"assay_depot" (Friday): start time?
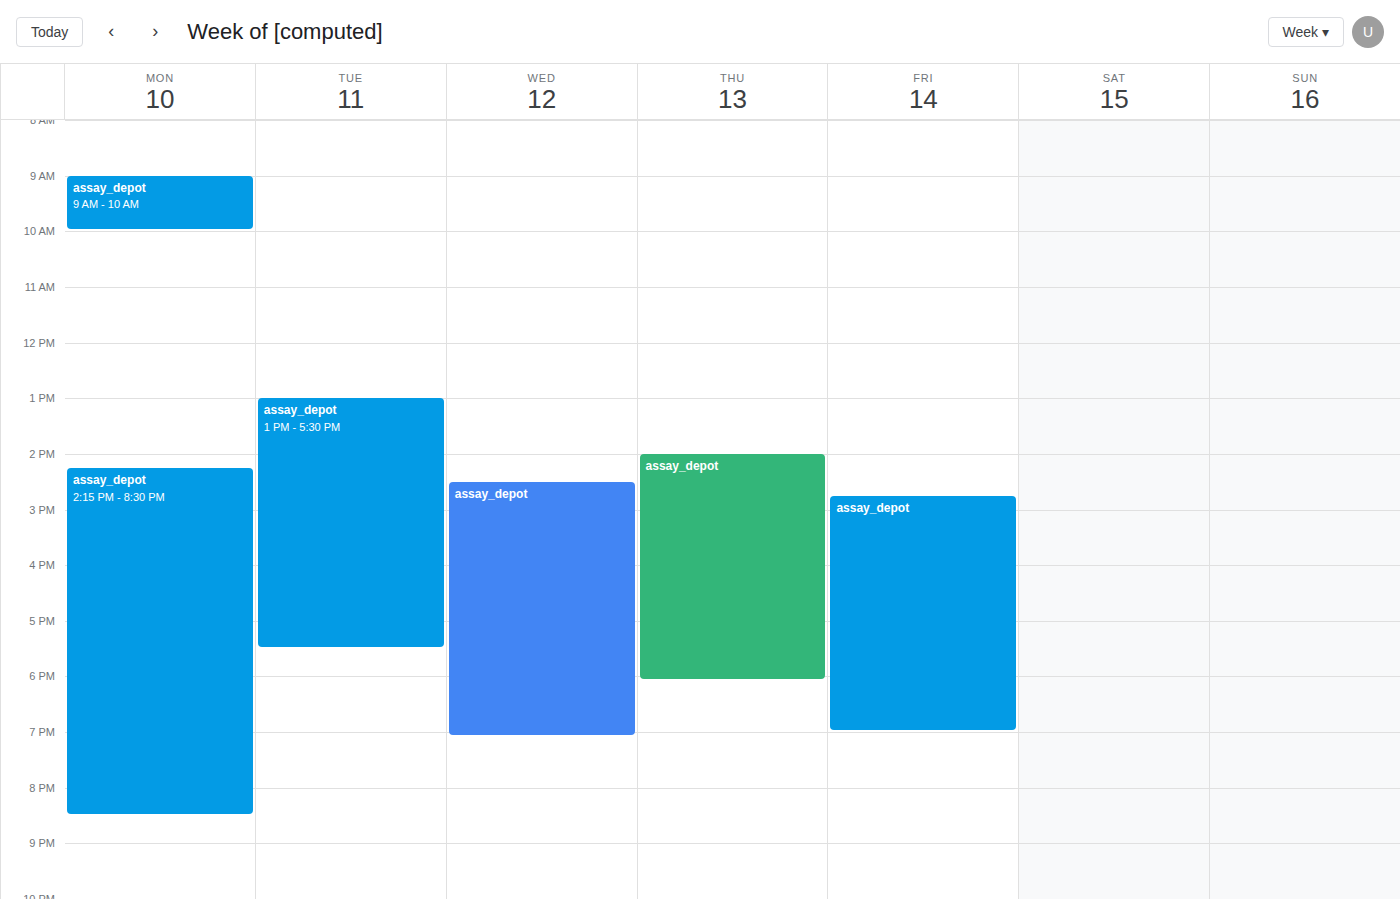
2:45 PM